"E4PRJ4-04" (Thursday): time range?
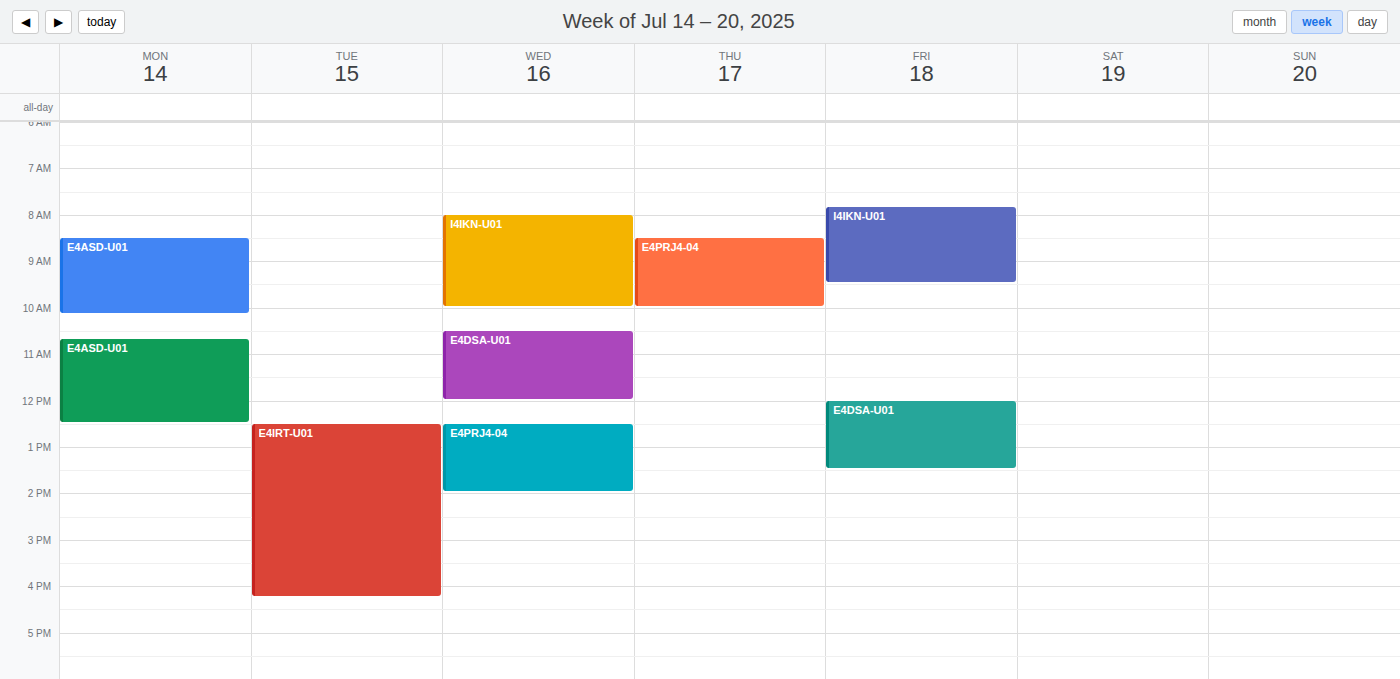
8:30 AM to 10:00 AM